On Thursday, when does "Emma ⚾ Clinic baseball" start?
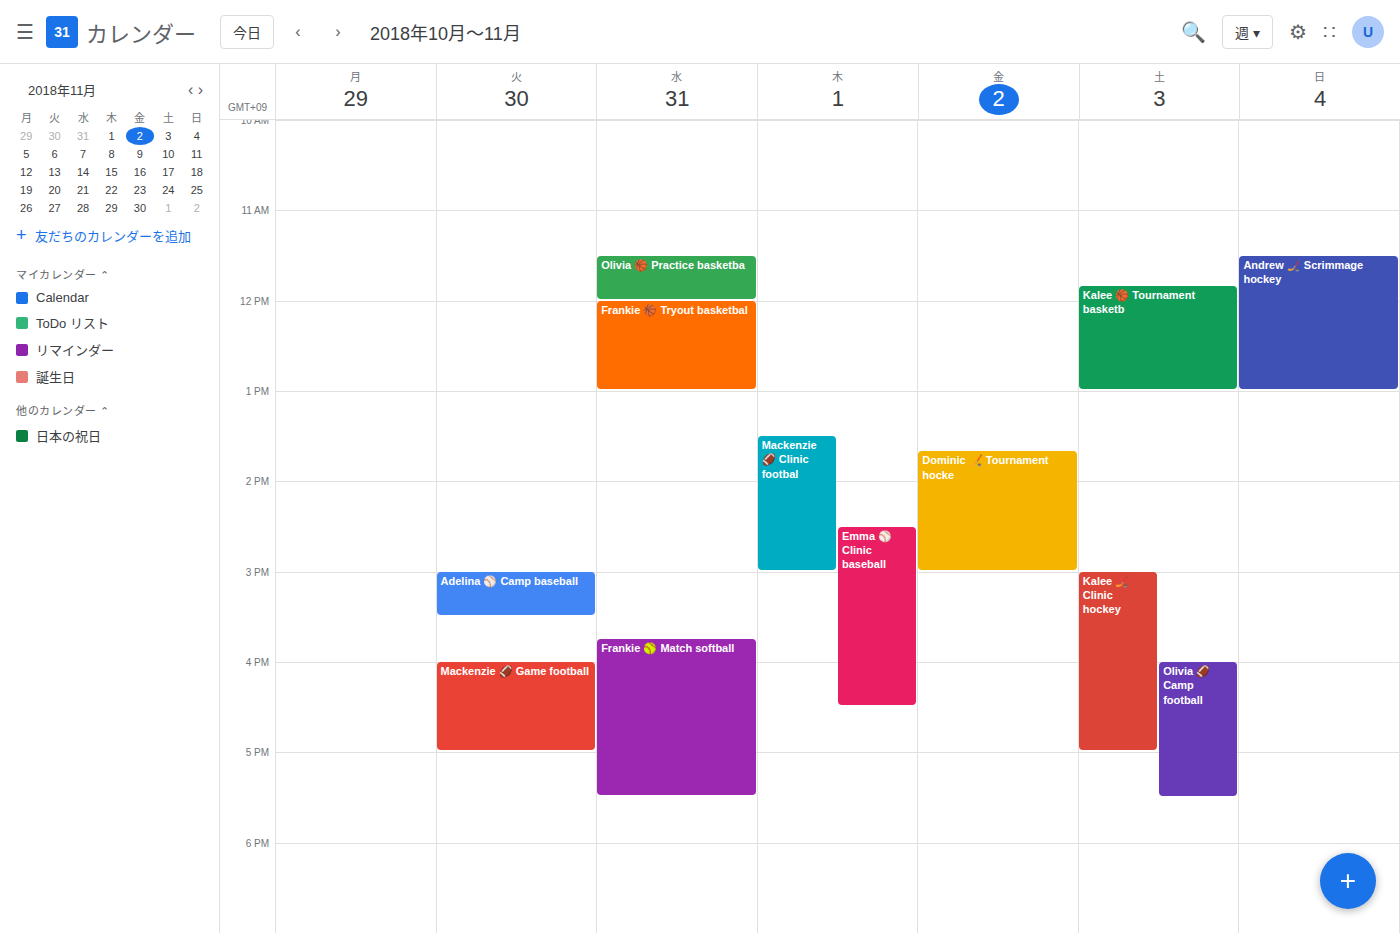
2:30 PM